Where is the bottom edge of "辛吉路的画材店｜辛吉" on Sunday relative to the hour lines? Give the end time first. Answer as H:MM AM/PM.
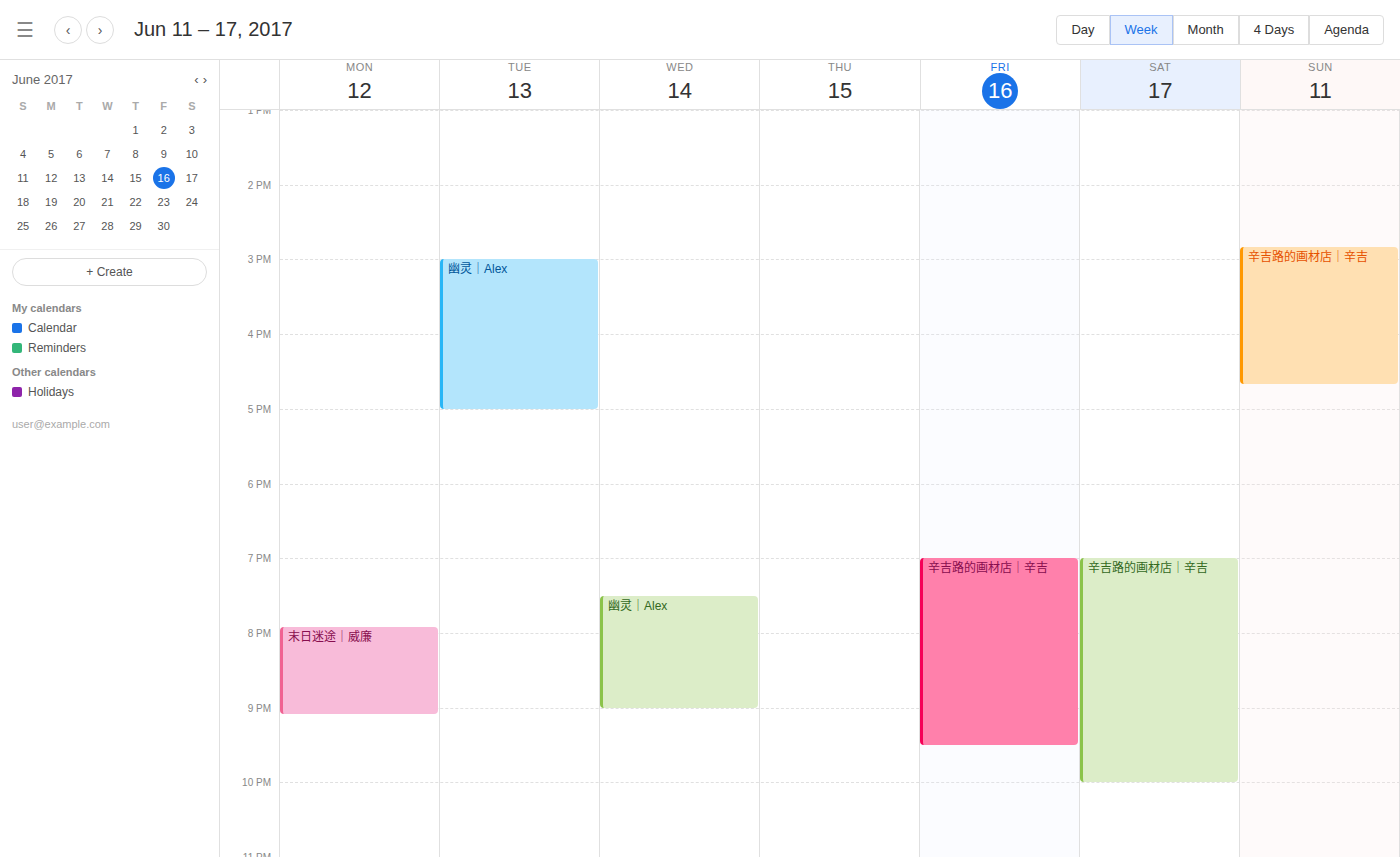
4:40 PM -- neither: 40 minutes below the 4 PM line and 20 minutes above the 5 PM line.